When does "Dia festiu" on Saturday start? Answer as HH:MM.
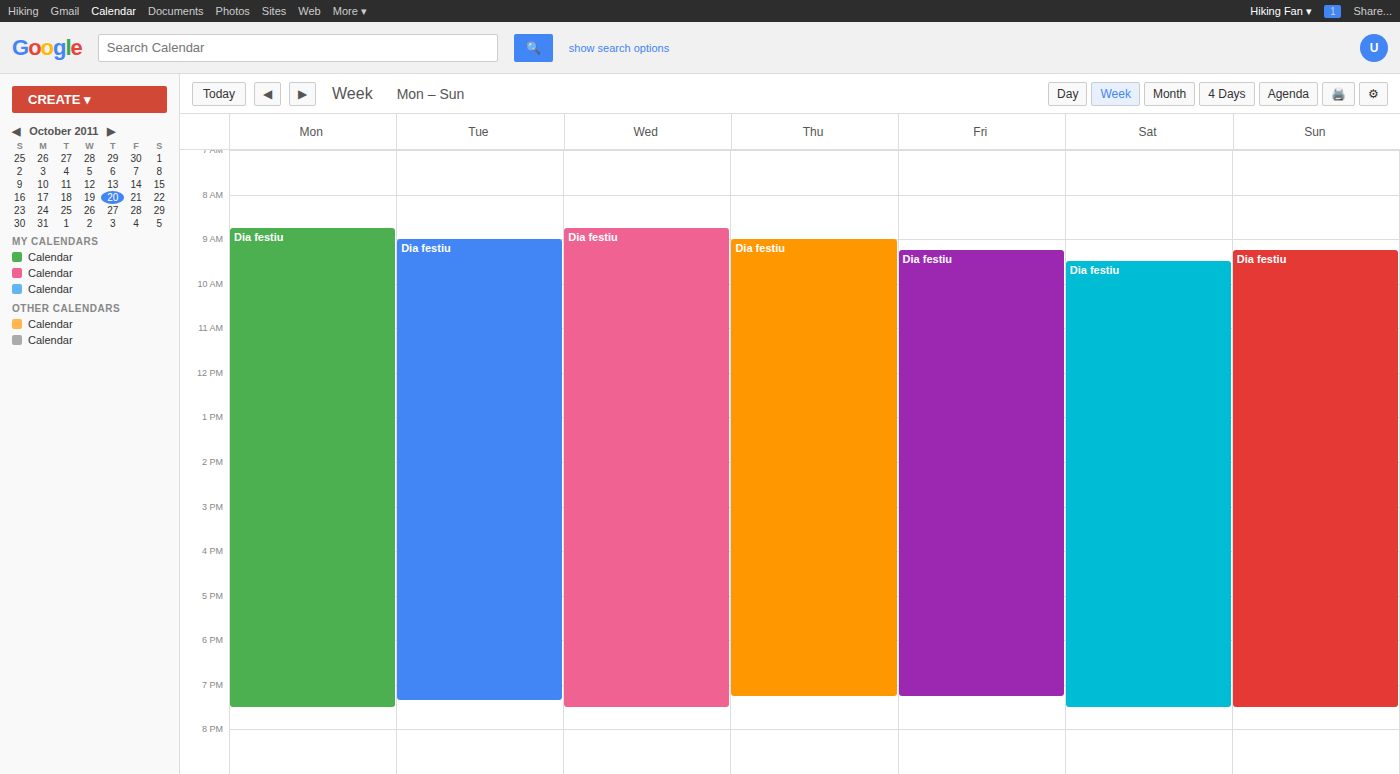
09:30